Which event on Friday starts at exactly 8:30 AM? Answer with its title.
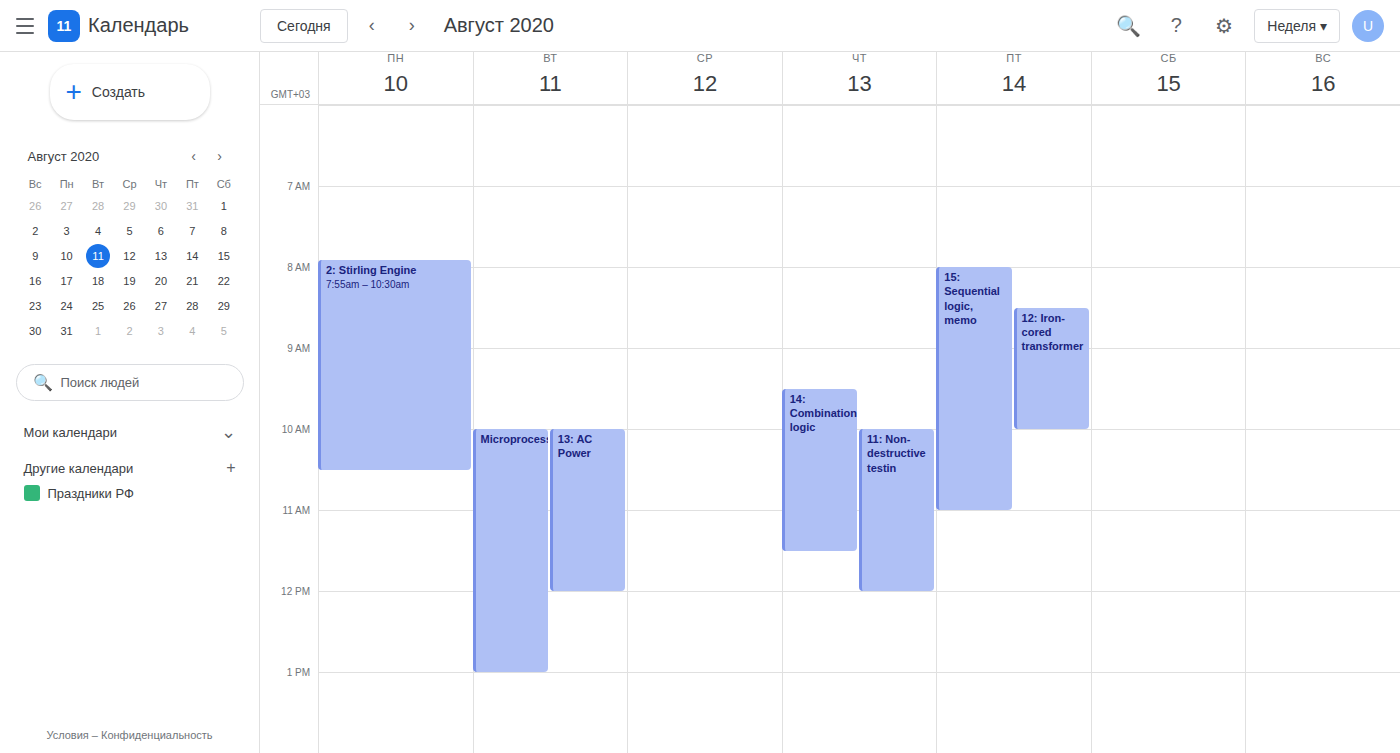
"12: Iron-cored transformer"